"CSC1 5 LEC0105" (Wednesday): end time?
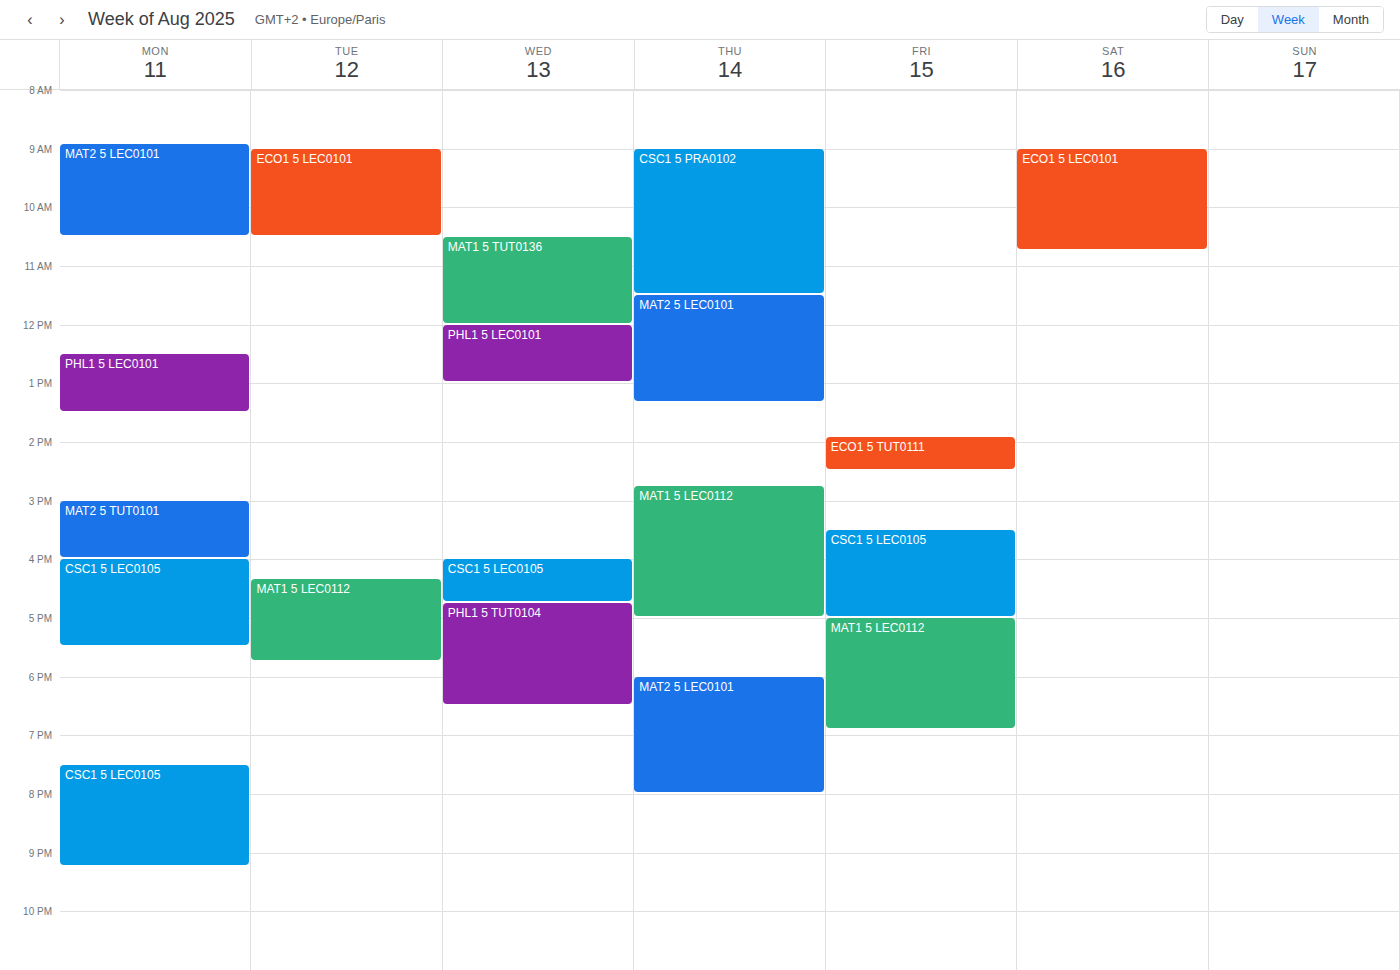
4:45 PM